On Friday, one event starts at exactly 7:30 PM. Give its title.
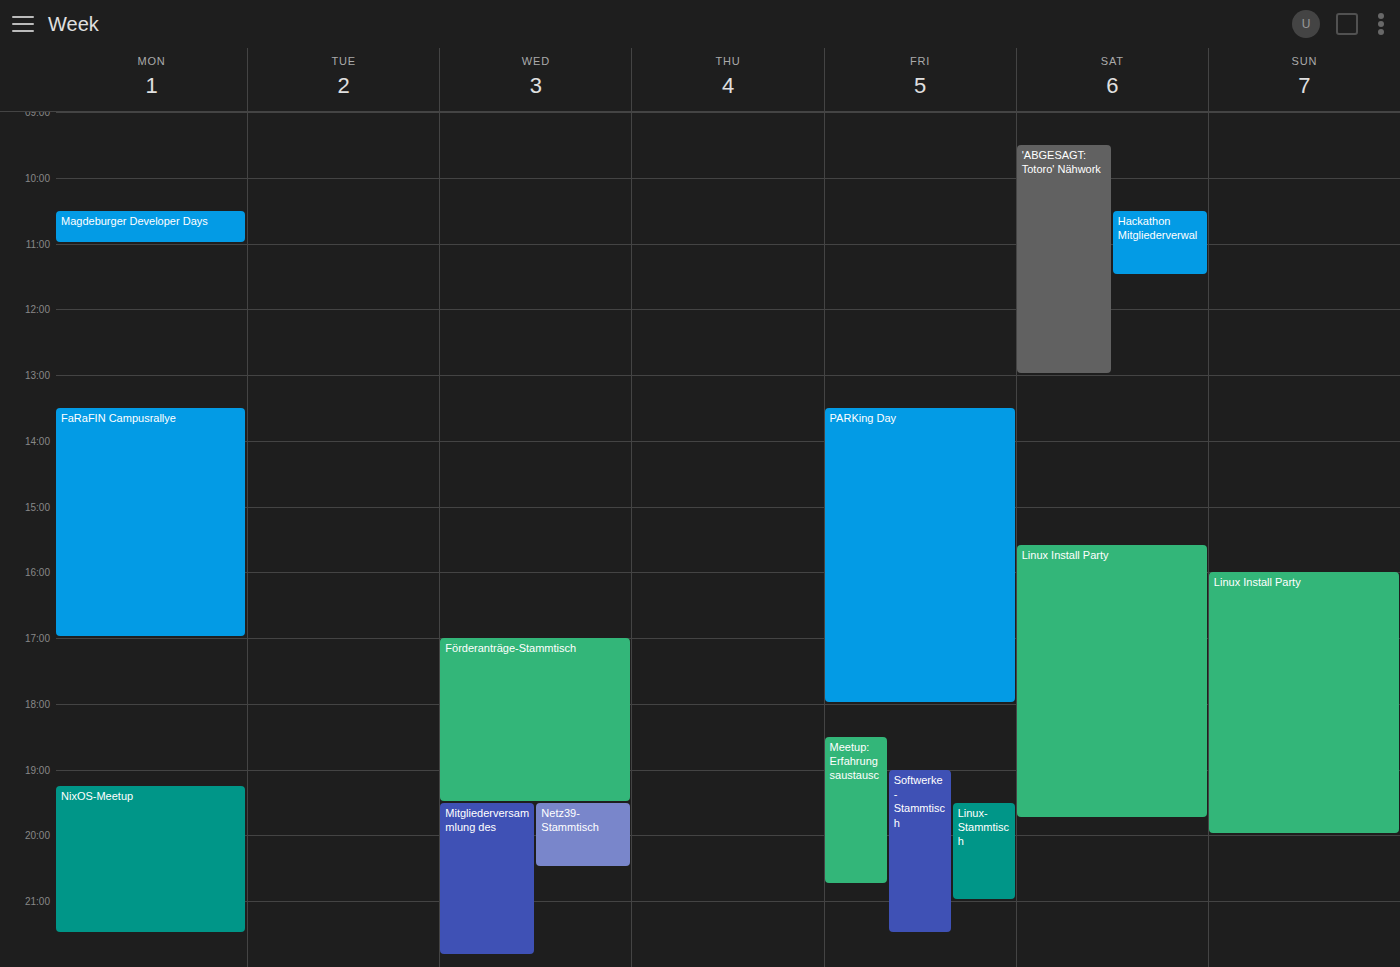
"Linux-Stammtisch"